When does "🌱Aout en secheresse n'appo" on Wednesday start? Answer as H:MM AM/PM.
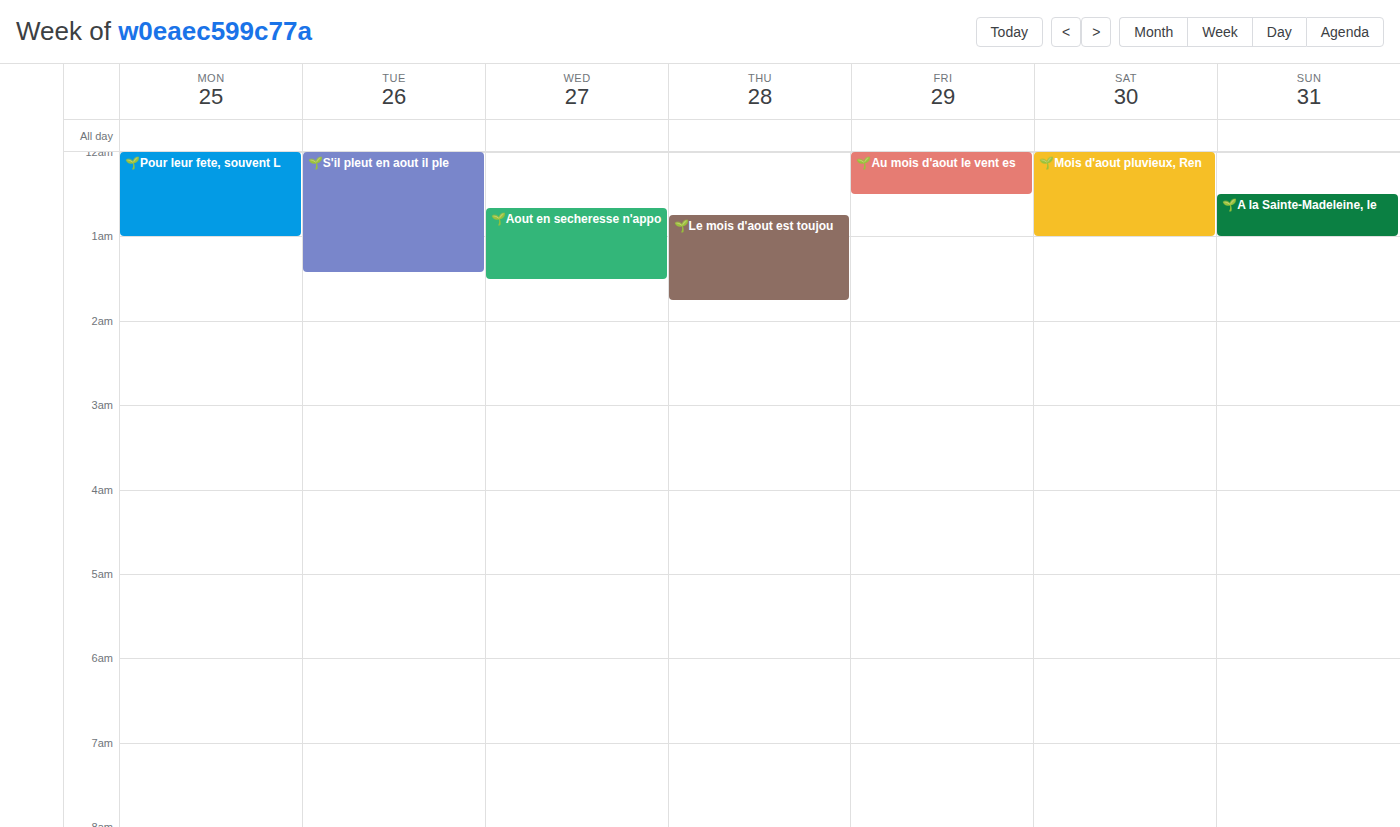
12:40 AM